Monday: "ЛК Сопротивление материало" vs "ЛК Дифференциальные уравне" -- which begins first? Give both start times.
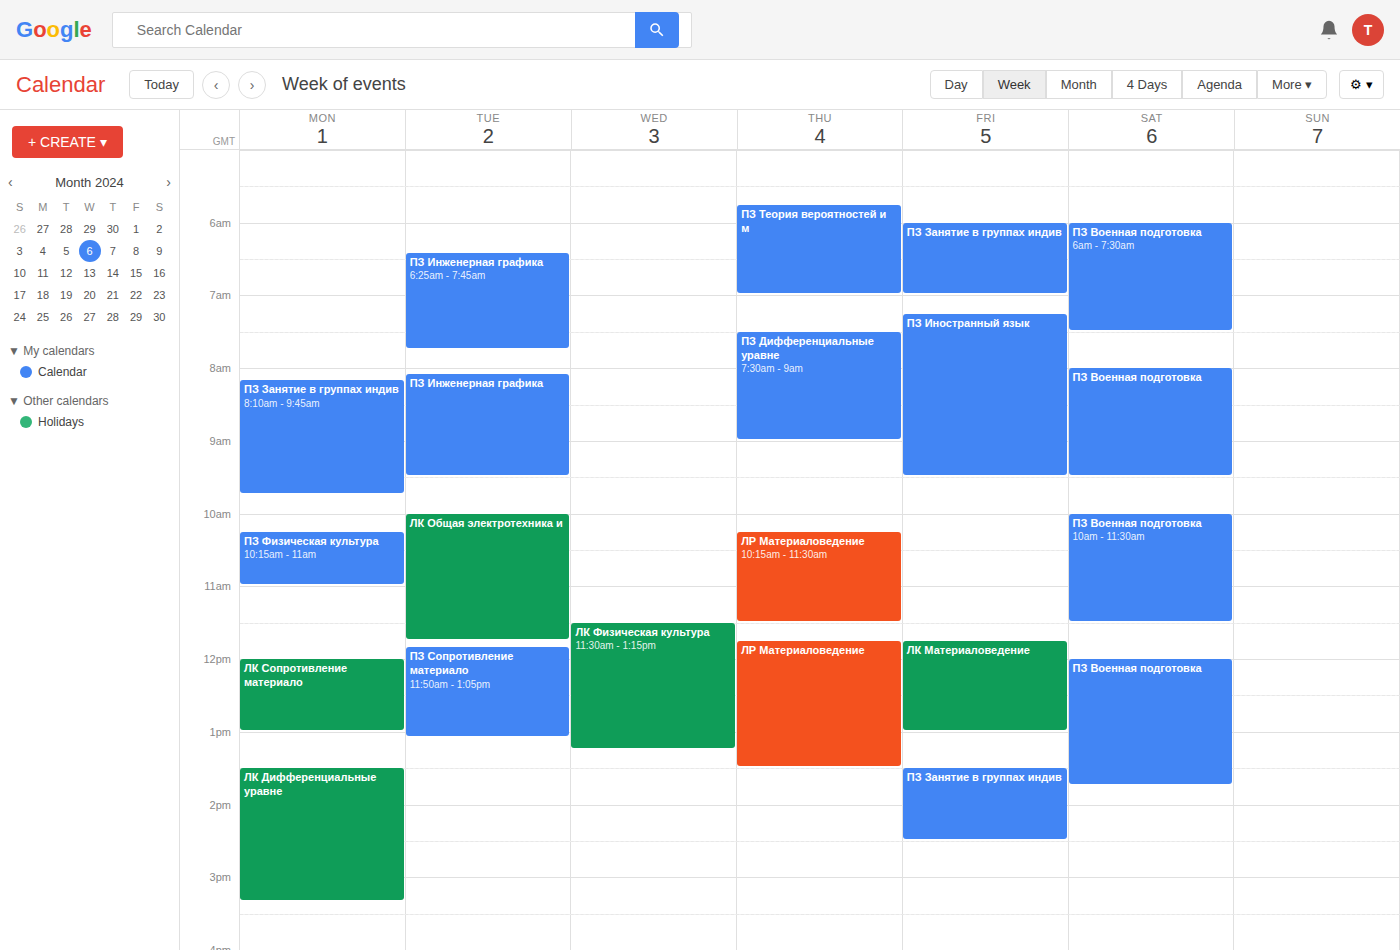
"ЛК Сопротивление материало" 12:00 PM; "ЛК Дифференциальные уравне" 1:30 PM.